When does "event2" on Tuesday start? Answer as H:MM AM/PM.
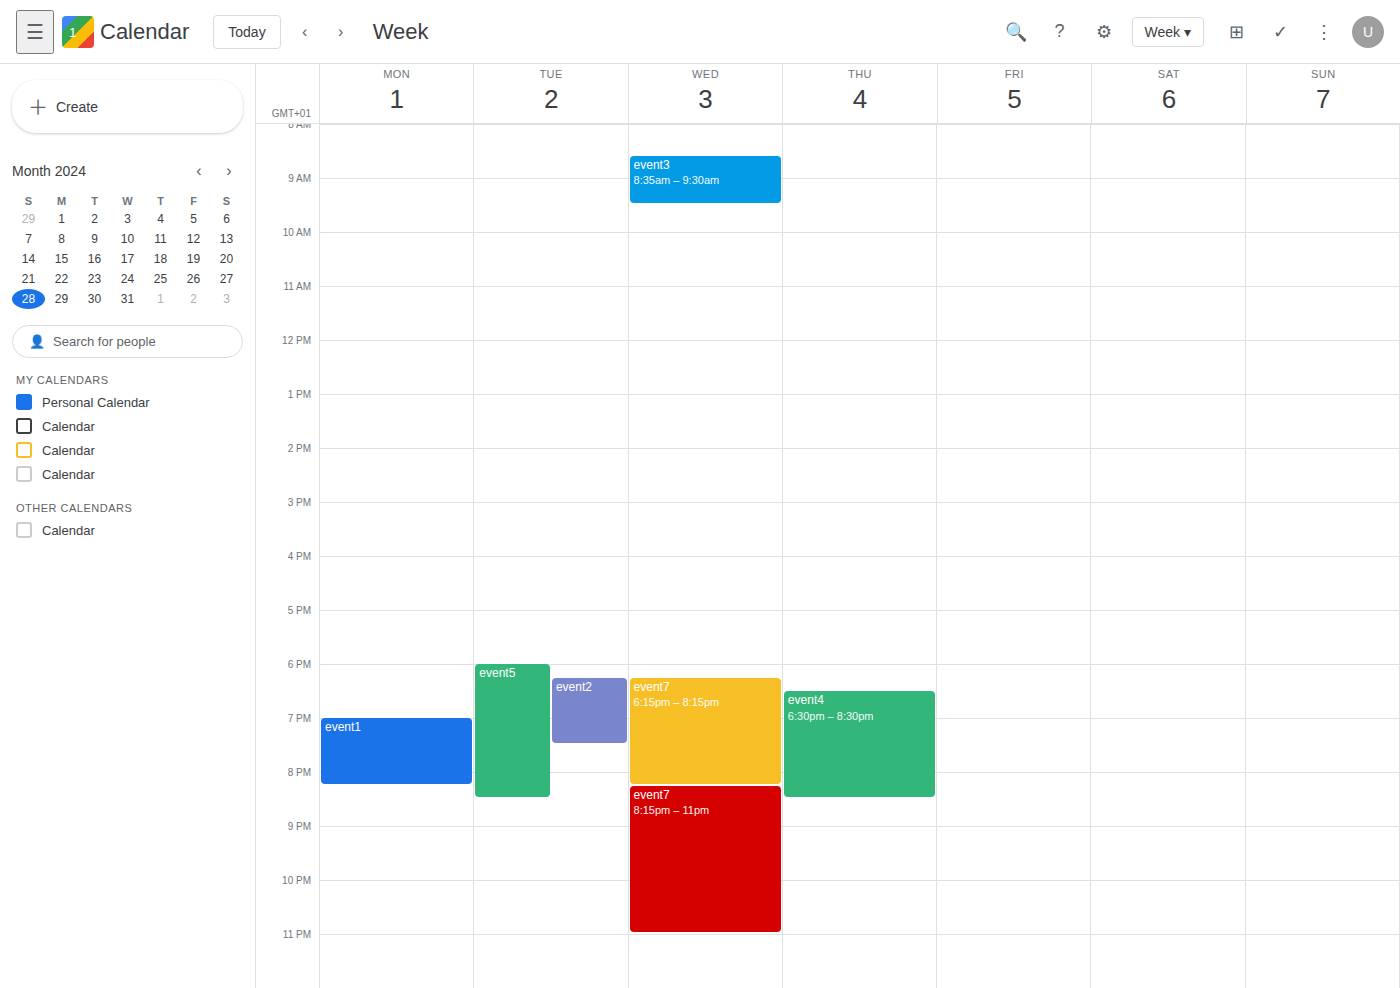
6:15 PM